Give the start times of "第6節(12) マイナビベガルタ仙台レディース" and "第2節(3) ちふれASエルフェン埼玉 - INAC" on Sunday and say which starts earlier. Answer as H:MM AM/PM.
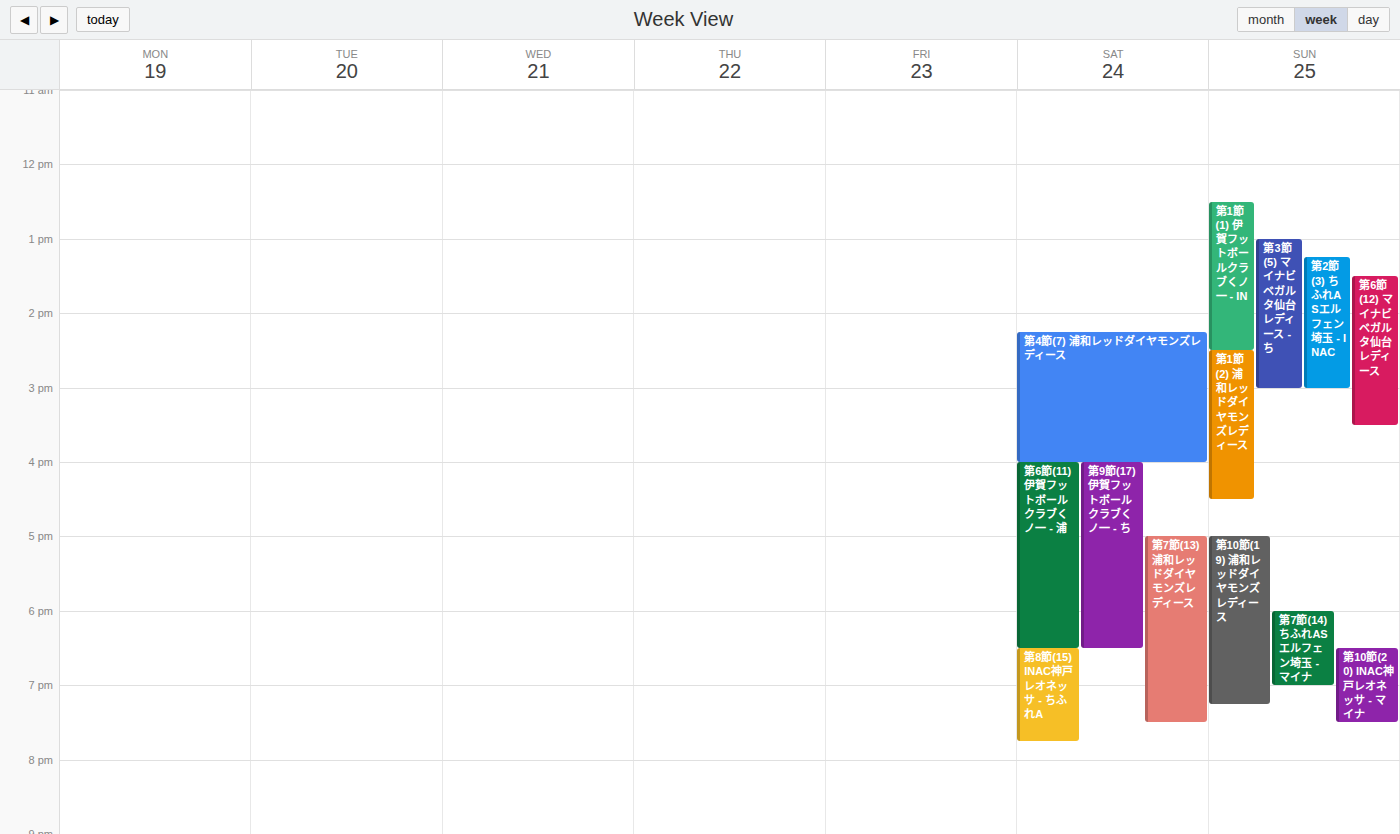
"第2節(3) ちふれASエルフェン埼玉 - INAC" 1:15 PM; "第6節(12) マイナビベガルタ仙台レディース" 1:30 PM.